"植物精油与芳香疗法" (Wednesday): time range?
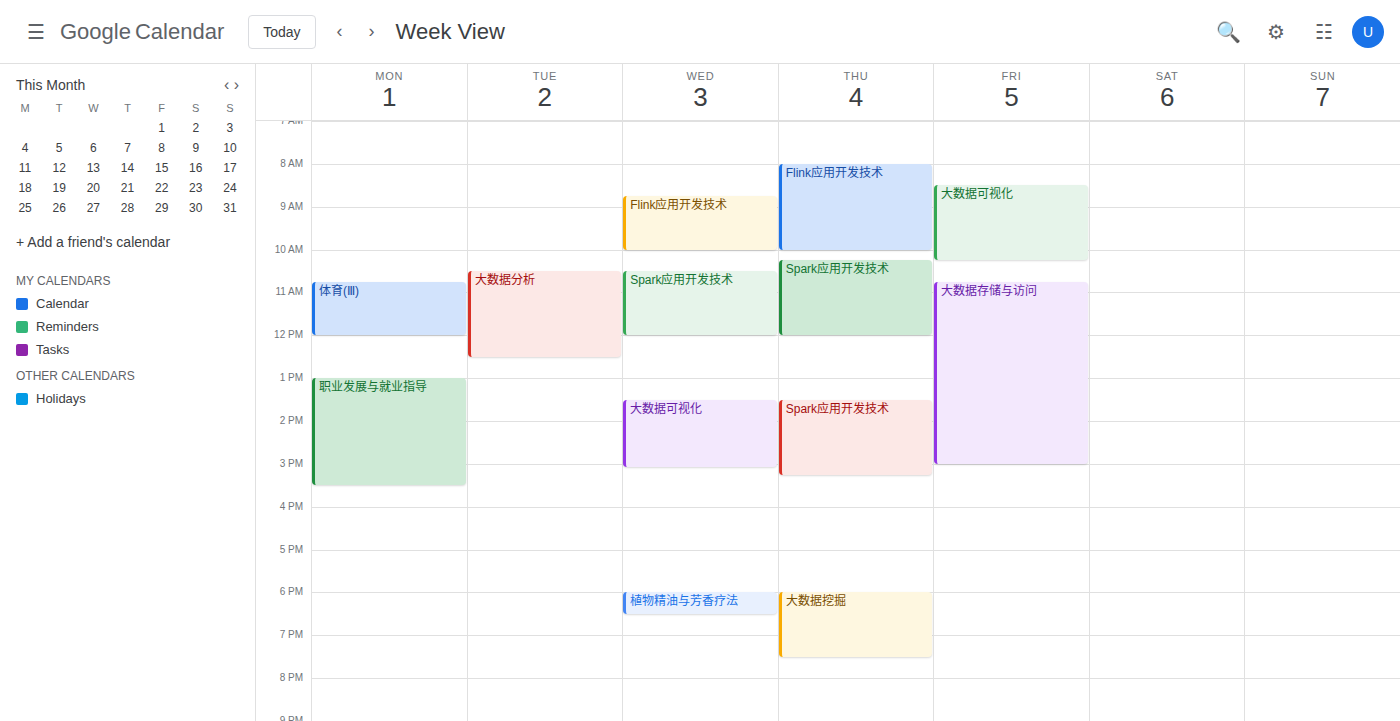
6:00 PM to 6:30 PM